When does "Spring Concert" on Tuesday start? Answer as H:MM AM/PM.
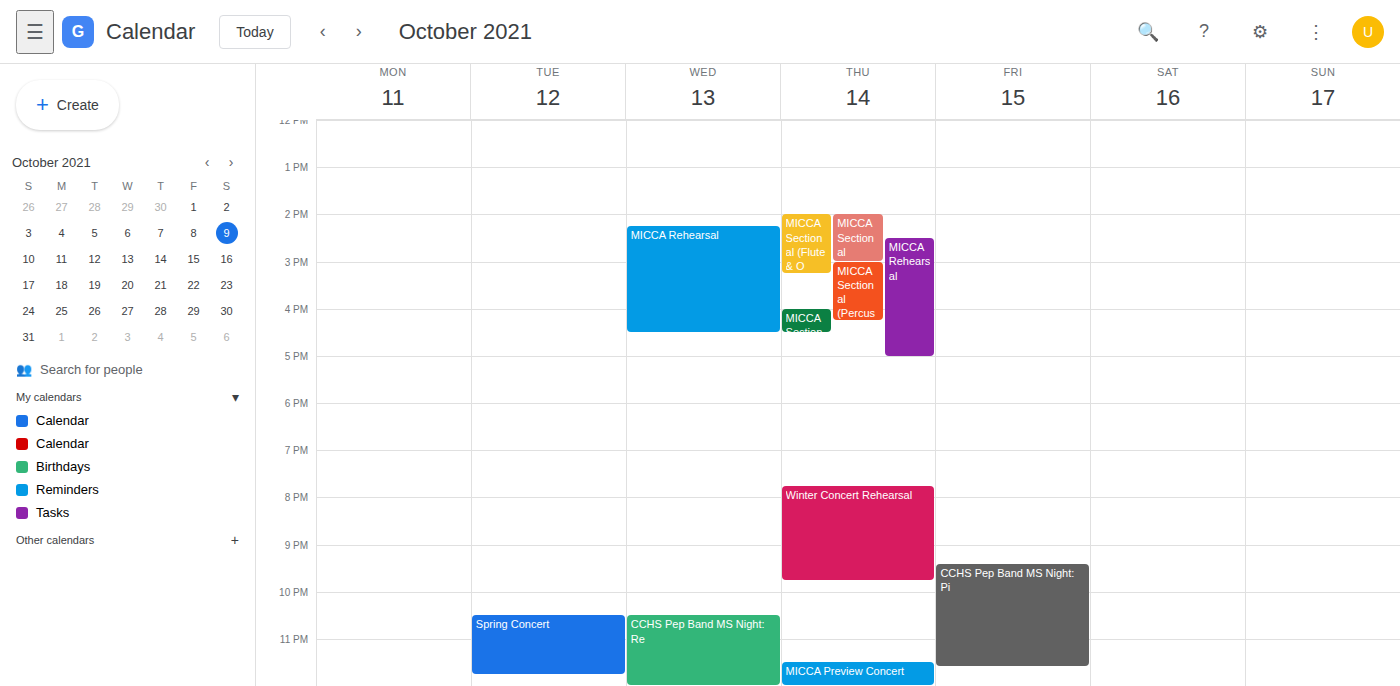
10:30 PM